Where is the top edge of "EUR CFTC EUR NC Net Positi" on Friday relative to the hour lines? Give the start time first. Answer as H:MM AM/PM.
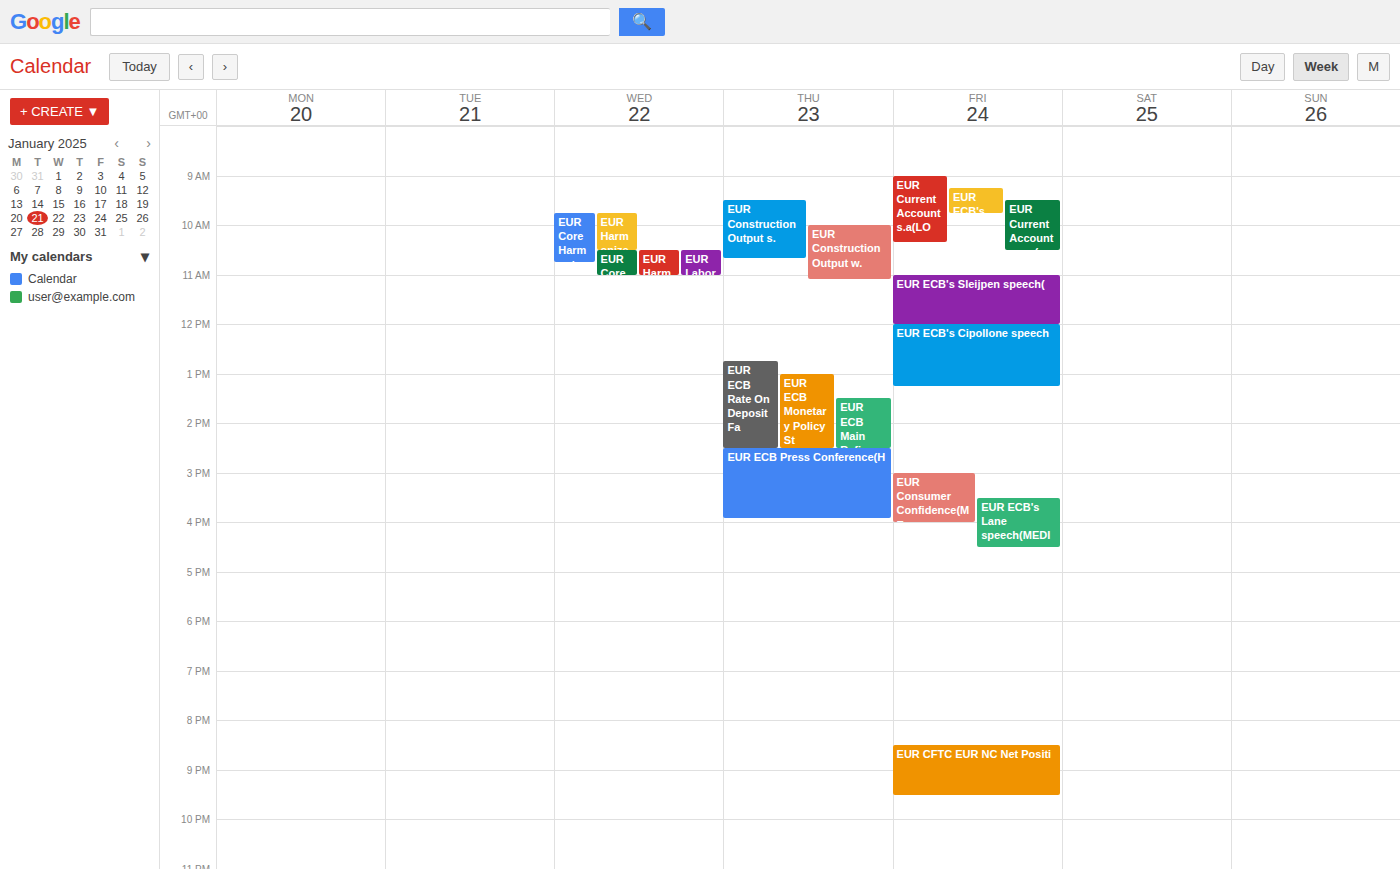
8:30 PM -- halfway between the 8 PM and 9 PM lines.